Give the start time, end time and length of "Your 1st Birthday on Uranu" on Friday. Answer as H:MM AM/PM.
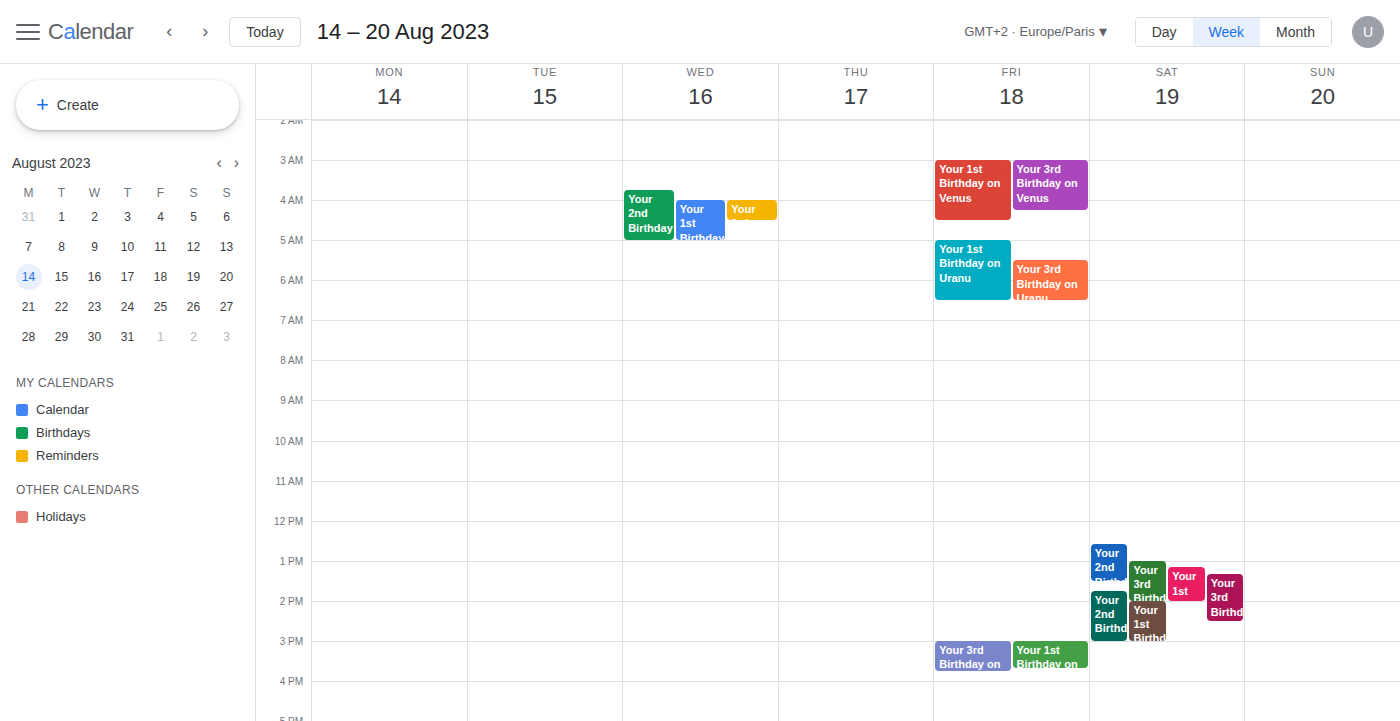
5:00 AM to 6:30 AM, 1 hour 30 minutes